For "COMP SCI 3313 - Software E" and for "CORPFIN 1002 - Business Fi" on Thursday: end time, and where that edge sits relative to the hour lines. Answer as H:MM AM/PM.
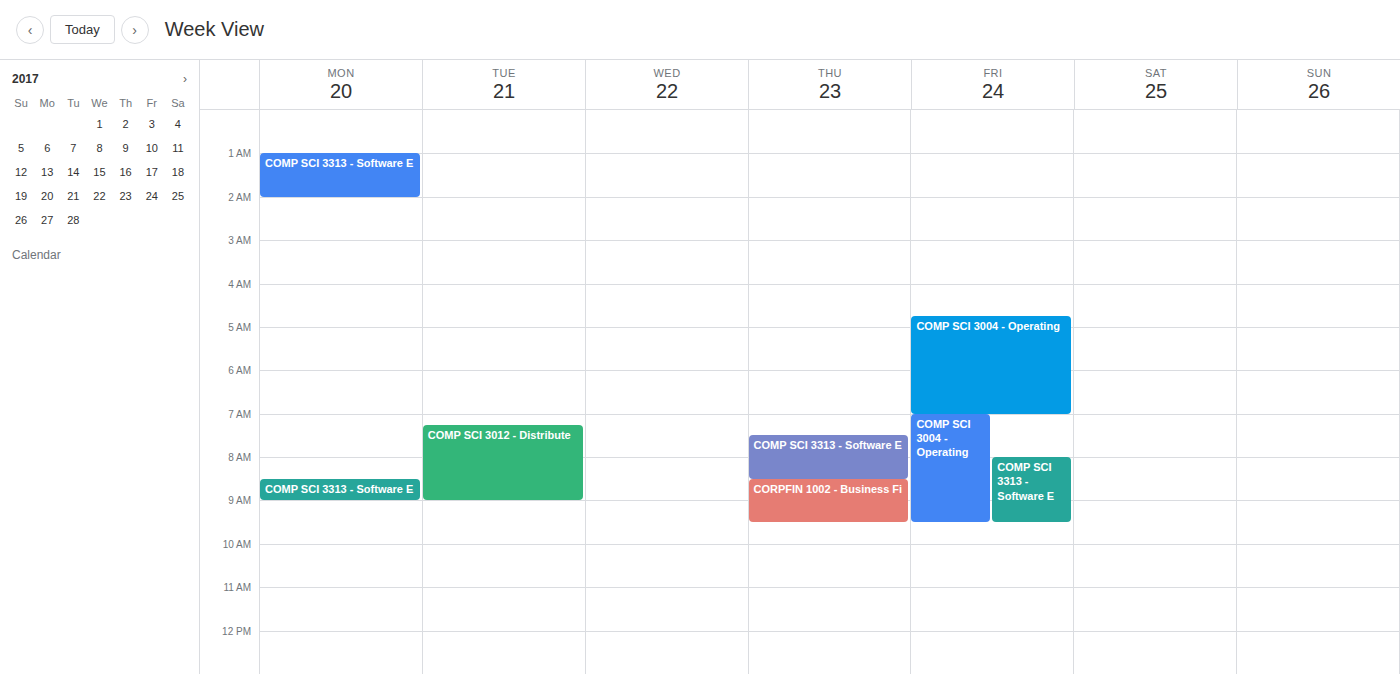
"COMP SCI 3313 - Software E": 8:30 AM, halfway between the 8 AM and 9 AM lines. "CORPFIN 1002 - Business Fi": 9:30 AM, halfway between the 9 AM and 10 AM lines.